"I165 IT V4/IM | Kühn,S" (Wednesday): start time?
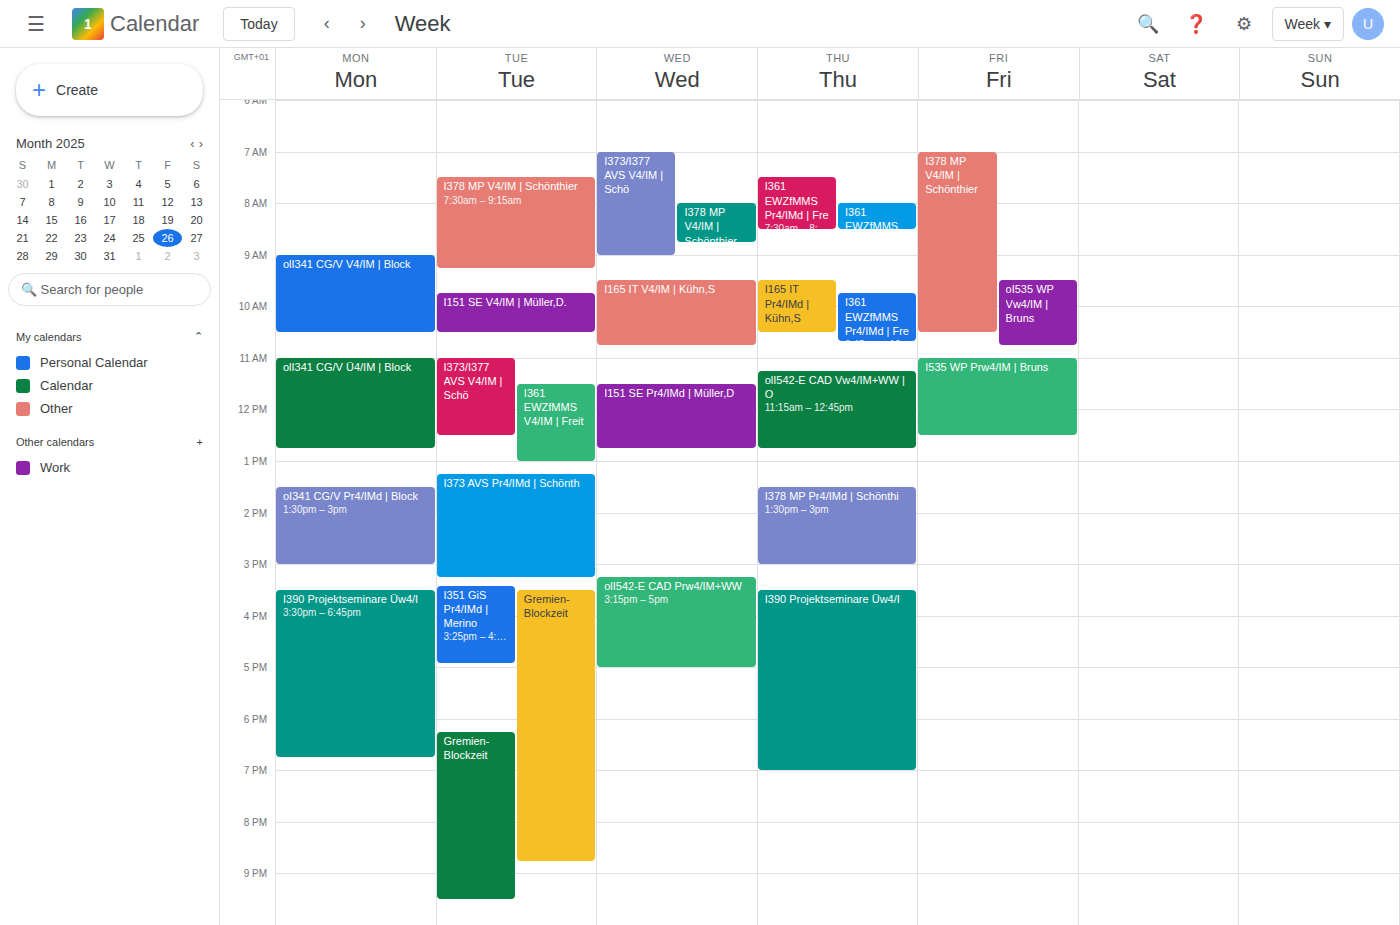
9:30 AM